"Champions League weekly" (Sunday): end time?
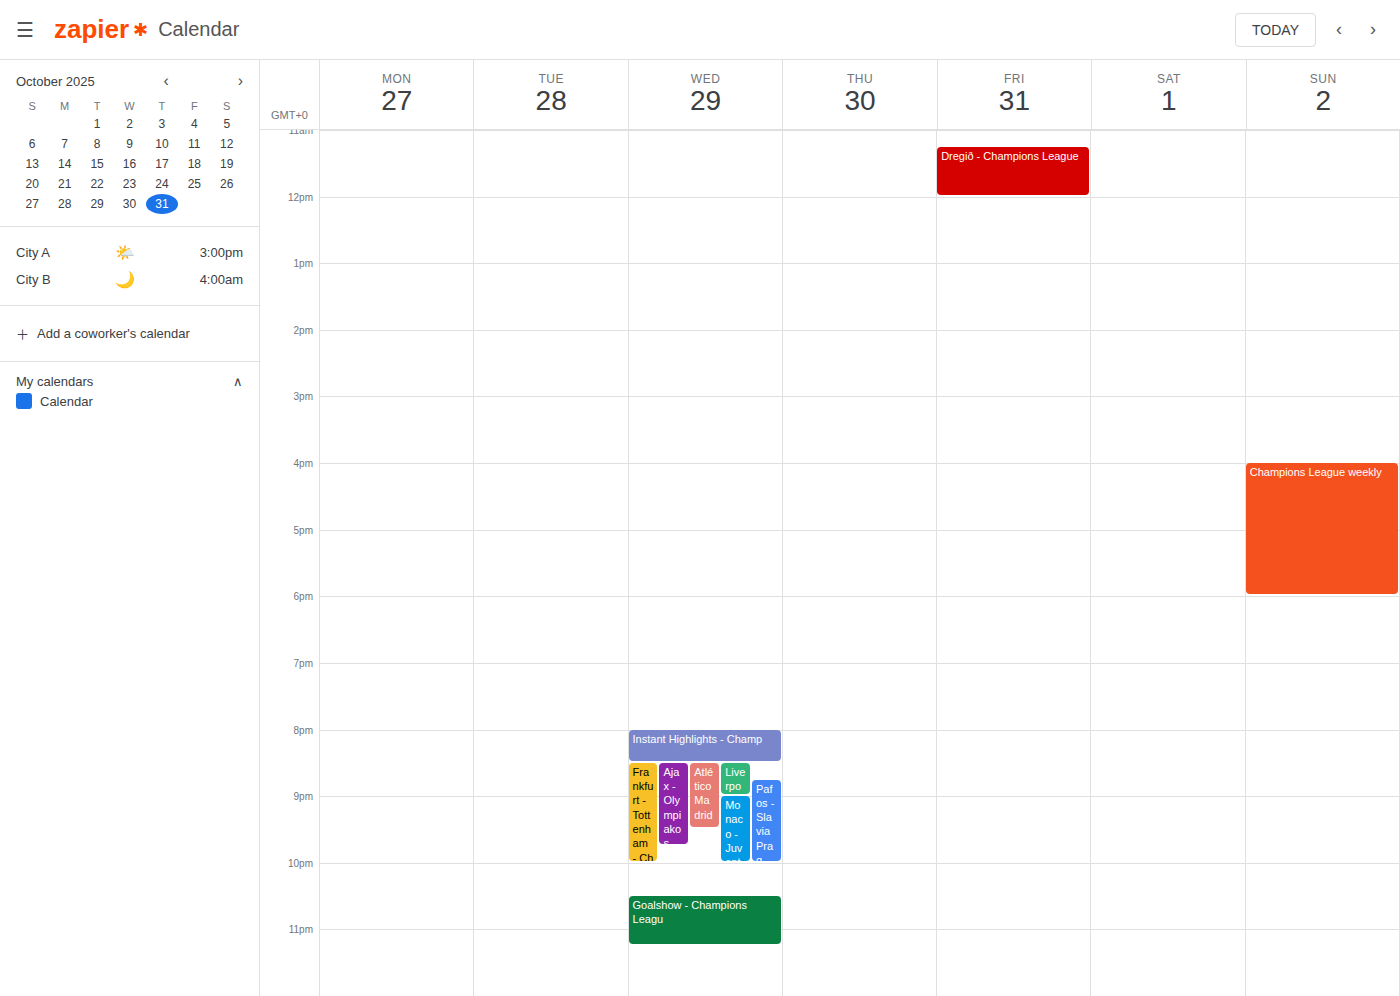
6:00 PM